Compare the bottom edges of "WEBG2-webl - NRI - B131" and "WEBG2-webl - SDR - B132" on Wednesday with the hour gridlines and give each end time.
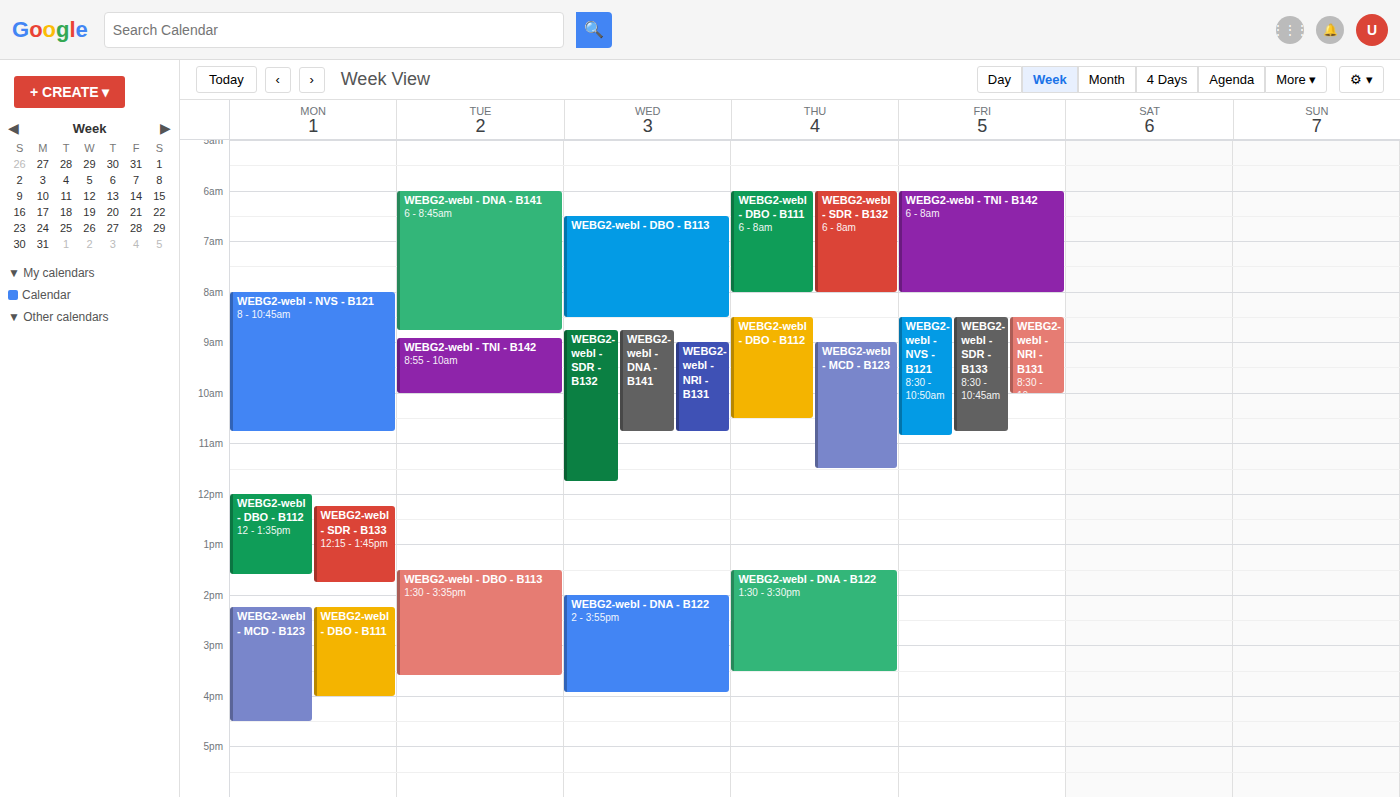
"WEBG2-webl - NRI - B131": 10:45, neither: three quarters of the way from the 10:00 line to the 11:00 line. "WEBG2-webl - SDR - B132": 11:45, neither: three quarters of the way from the 11:00 line to the 12:00 line.